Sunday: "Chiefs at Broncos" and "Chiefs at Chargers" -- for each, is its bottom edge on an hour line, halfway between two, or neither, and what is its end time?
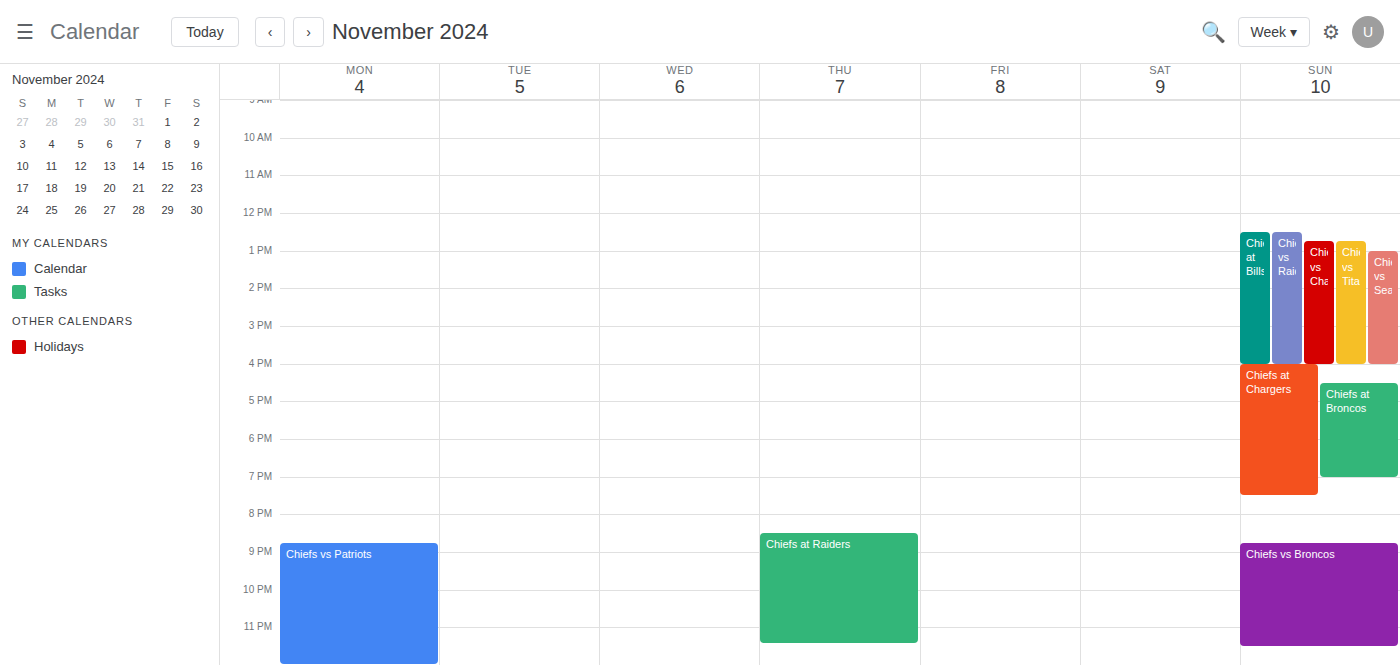
"Chiefs at Broncos": 7:00 PM, exactly on the 7 PM line. "Chiefs at Chargers": 7:30 PM, halfway between the 7 PM and 8 PM lines.